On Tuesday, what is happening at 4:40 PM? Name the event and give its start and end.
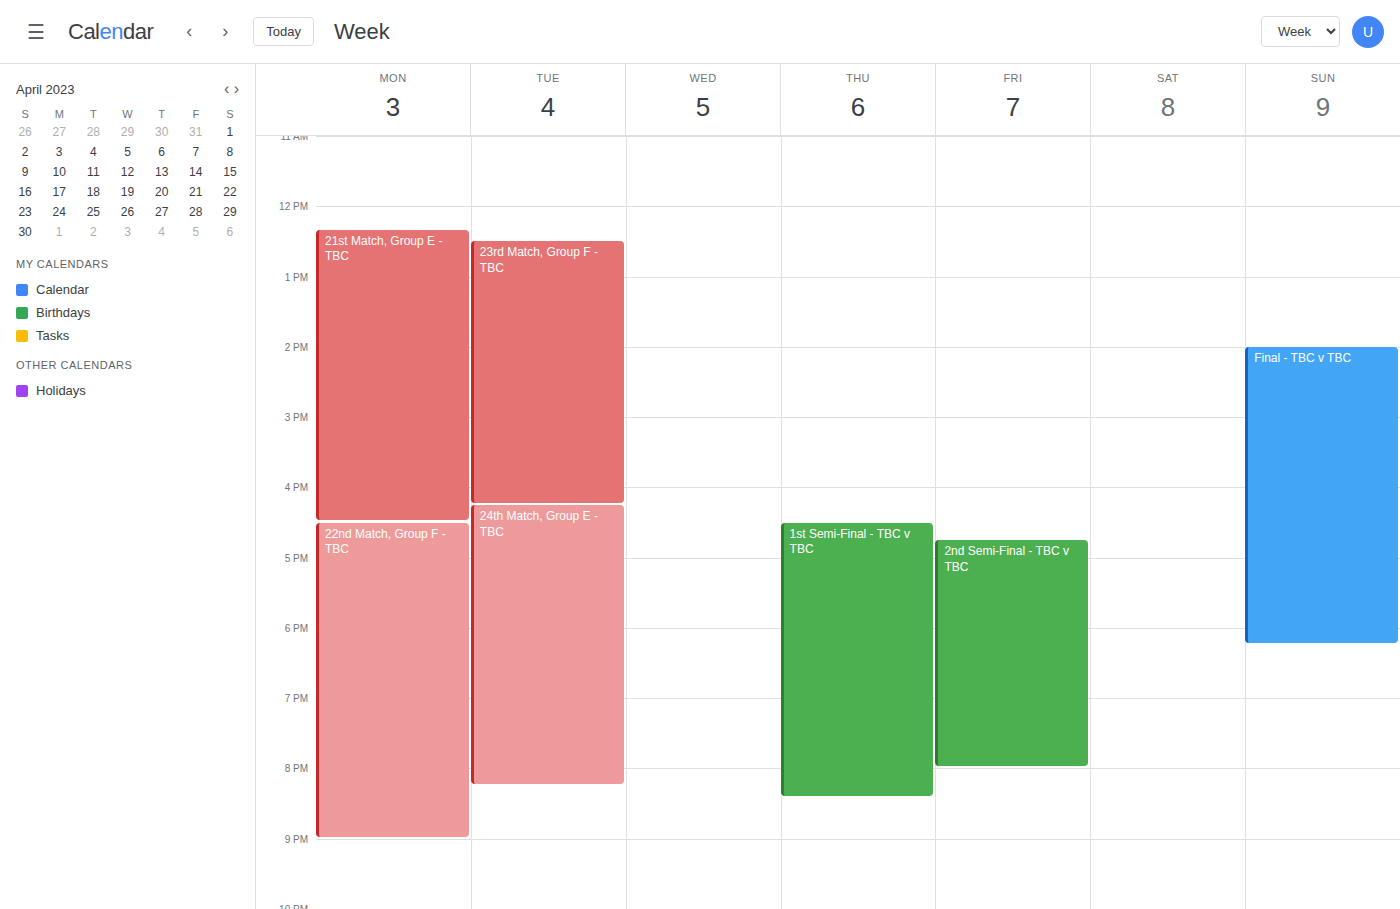
"24th Match, Group E - TBC", 4:15 PM to 8:15 PM